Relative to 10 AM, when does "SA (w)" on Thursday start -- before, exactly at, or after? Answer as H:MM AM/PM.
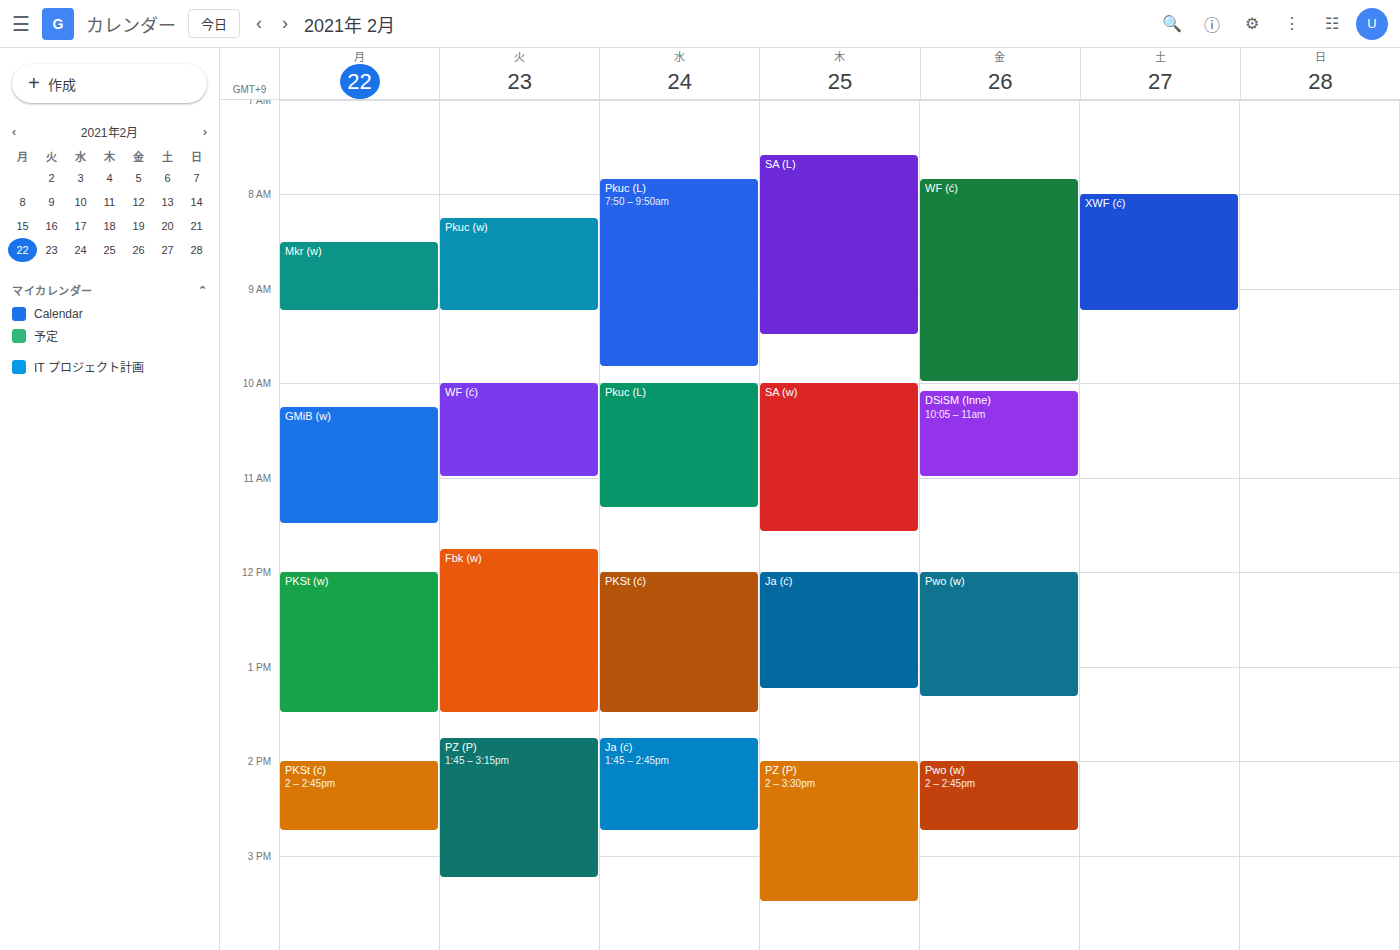
10:00 AM -- exactly at 10 AM, on the 10 AM line.